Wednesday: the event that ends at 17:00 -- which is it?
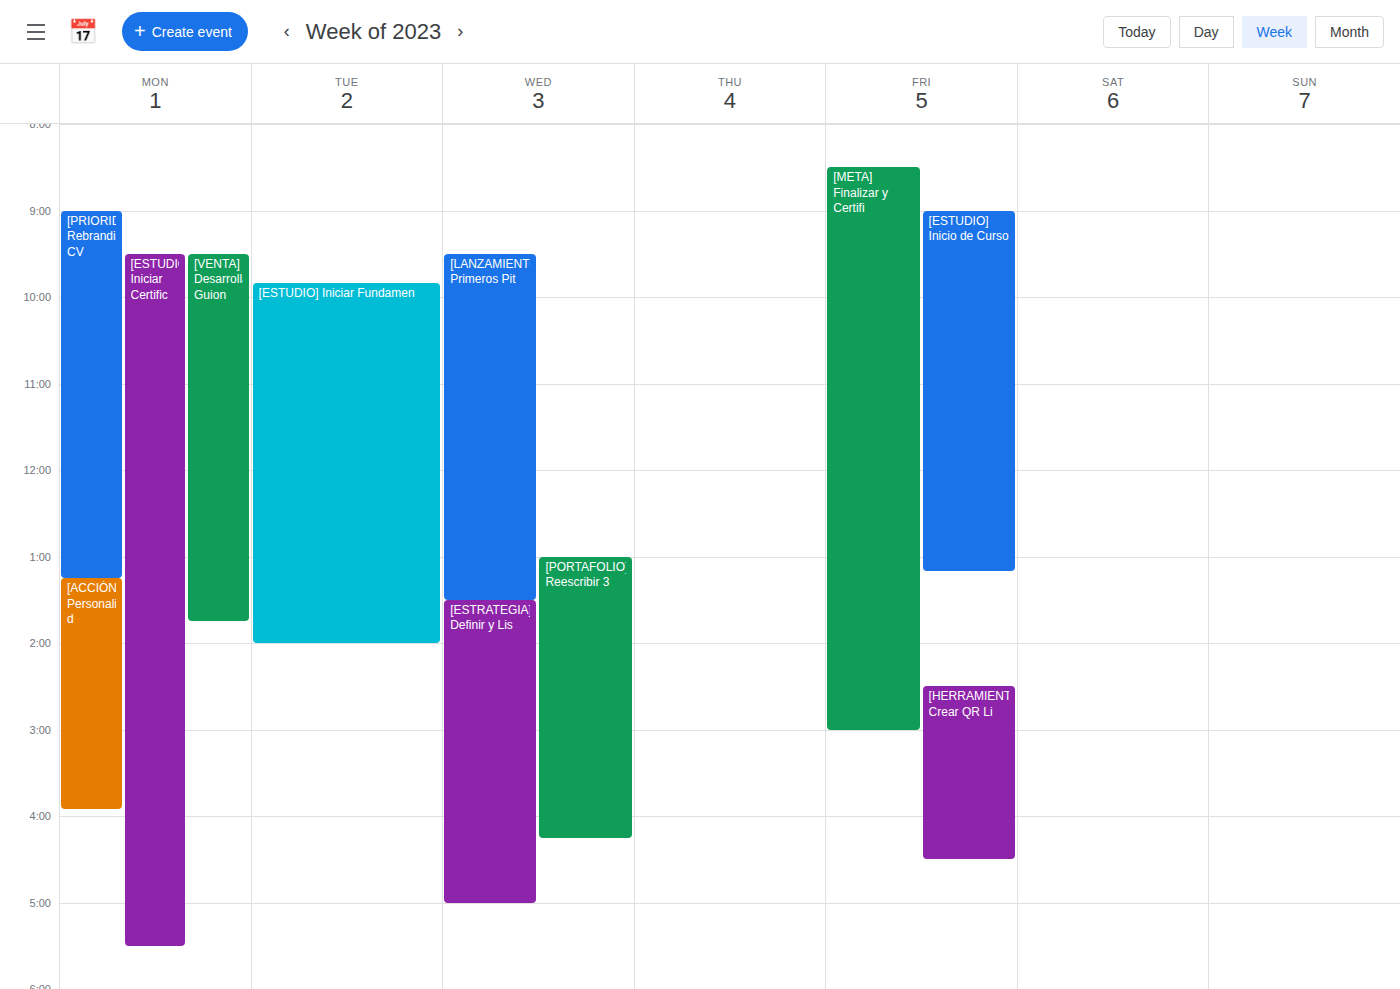
"[ESTRATEGIA] Definir y Lis"